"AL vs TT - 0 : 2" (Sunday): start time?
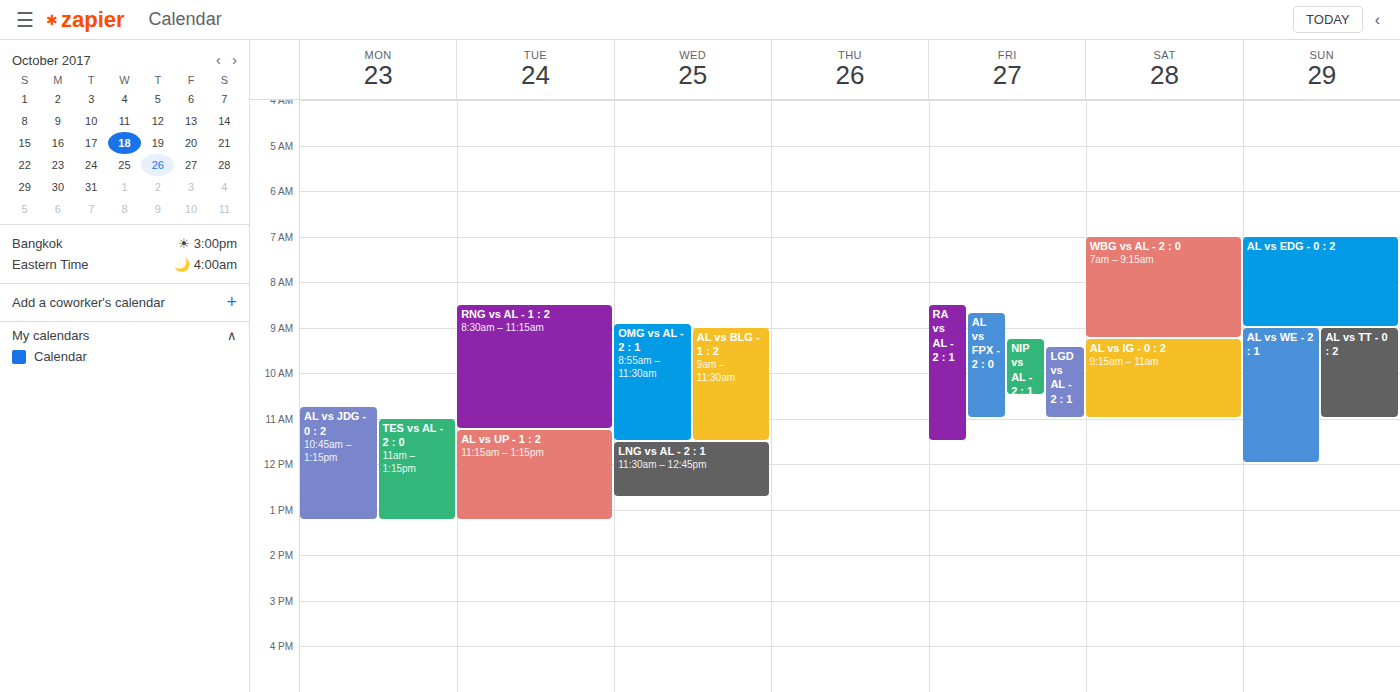
9:00 AM